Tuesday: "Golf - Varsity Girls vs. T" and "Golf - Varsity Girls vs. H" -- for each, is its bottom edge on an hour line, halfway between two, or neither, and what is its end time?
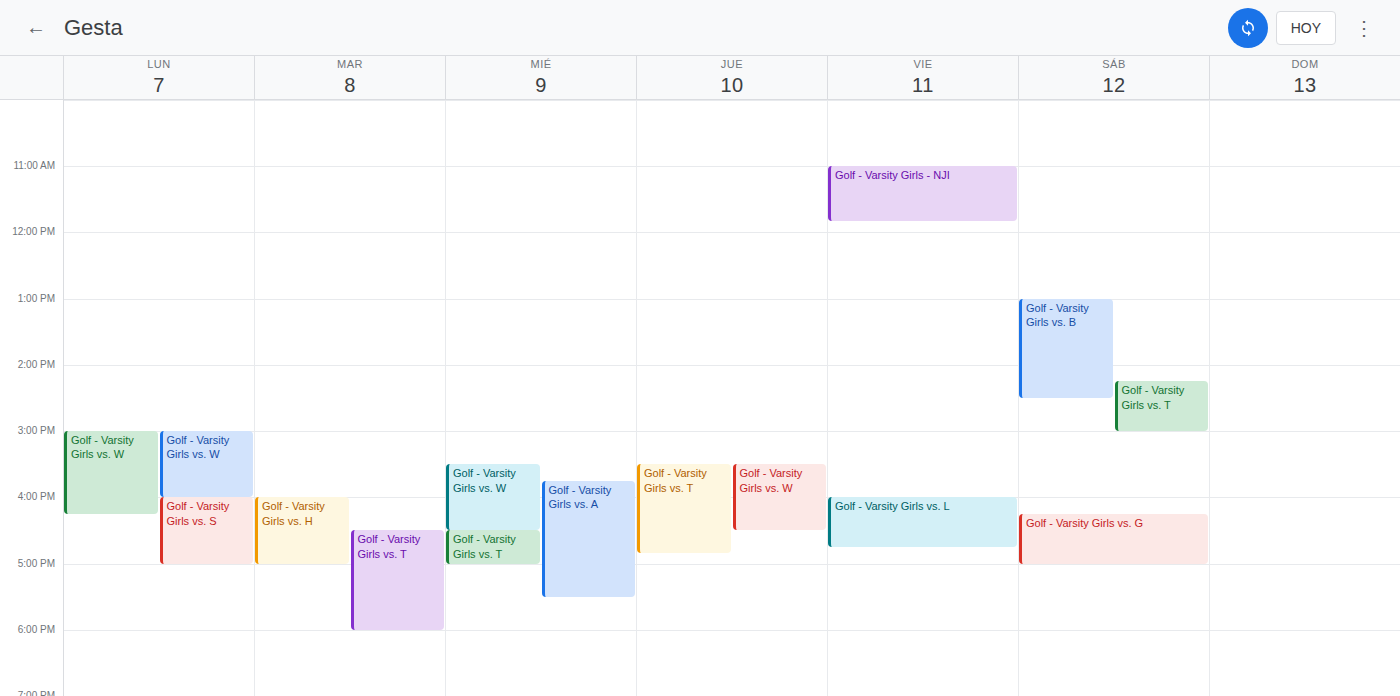
"Golf - Varsity Girls vs. T": 6:00 PM, exactly on the 6 PM line. "Golf - Varsity Girls vs. H": 5:00 PM, exactly on the 5 PM line.